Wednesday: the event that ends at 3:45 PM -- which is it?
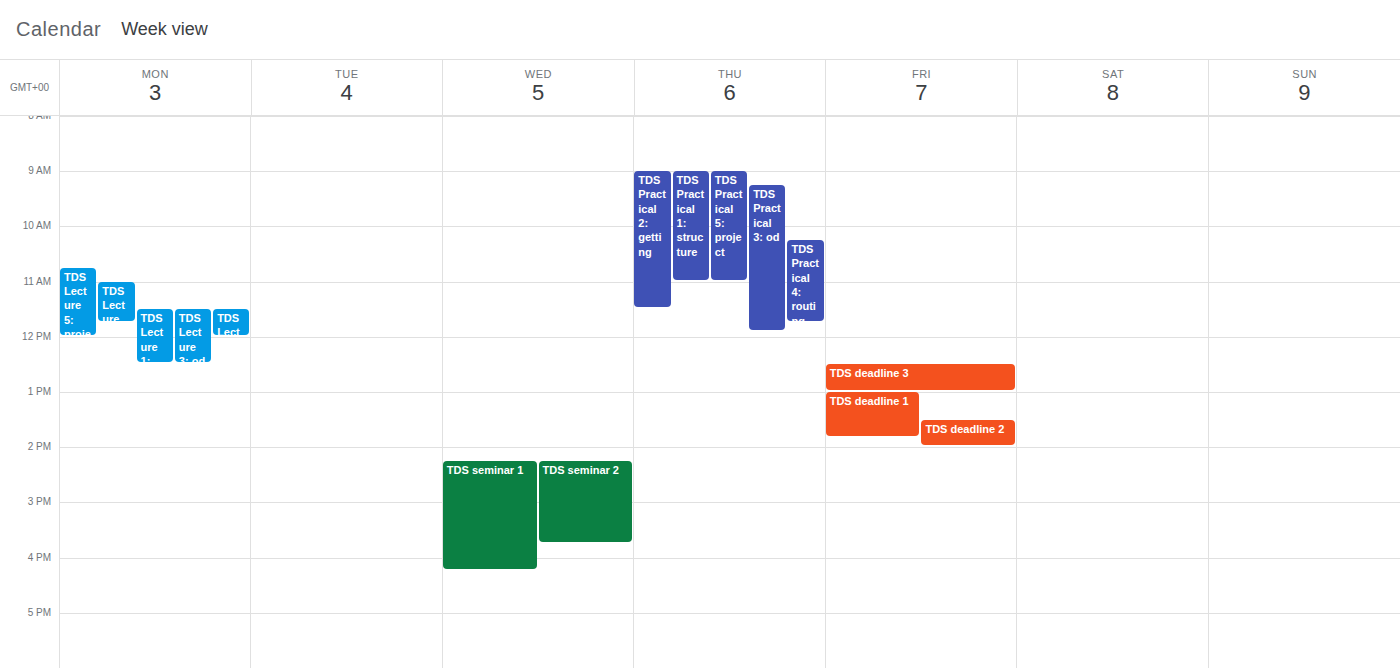
"TDS seminar 2"